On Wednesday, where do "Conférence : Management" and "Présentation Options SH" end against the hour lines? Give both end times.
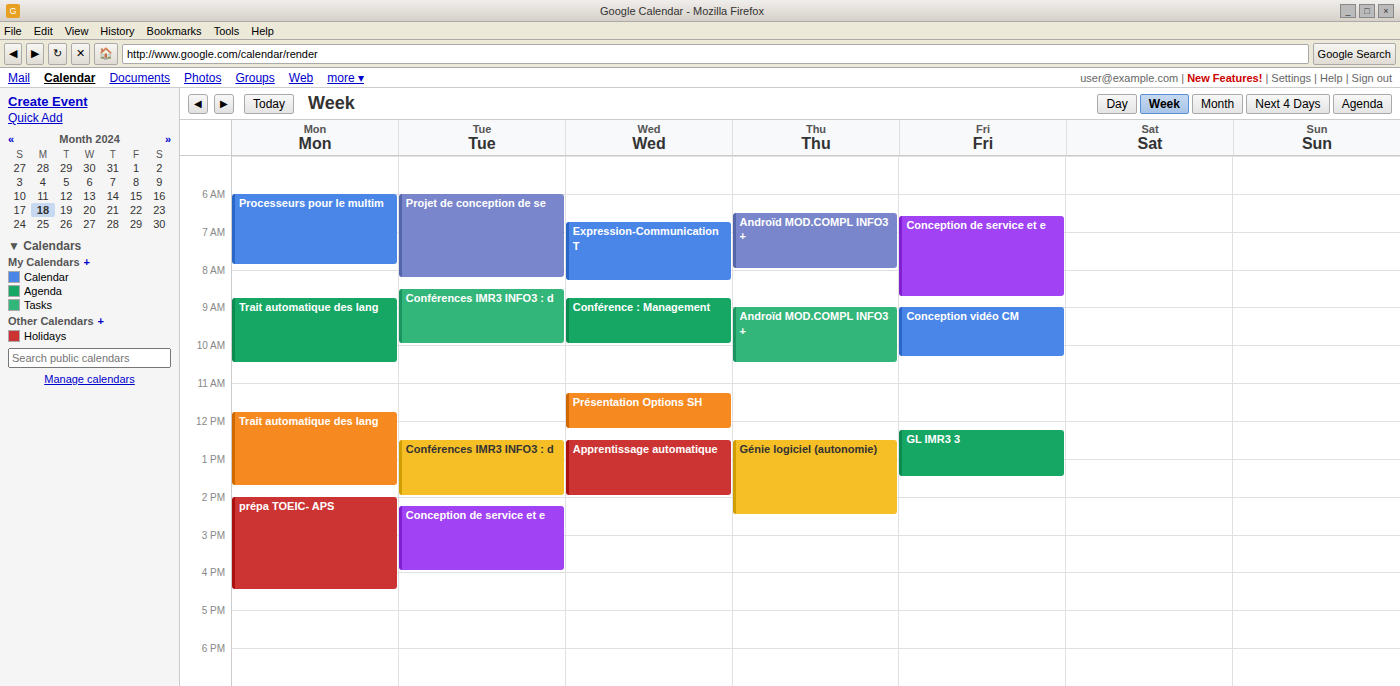
"Conférence : Management": 10:00 AM, exactly on the 10 AM line. "Présentation Options SH": 12:15 PM, neither: a quarter of the way from the 12 PM line to the 1 PM line.